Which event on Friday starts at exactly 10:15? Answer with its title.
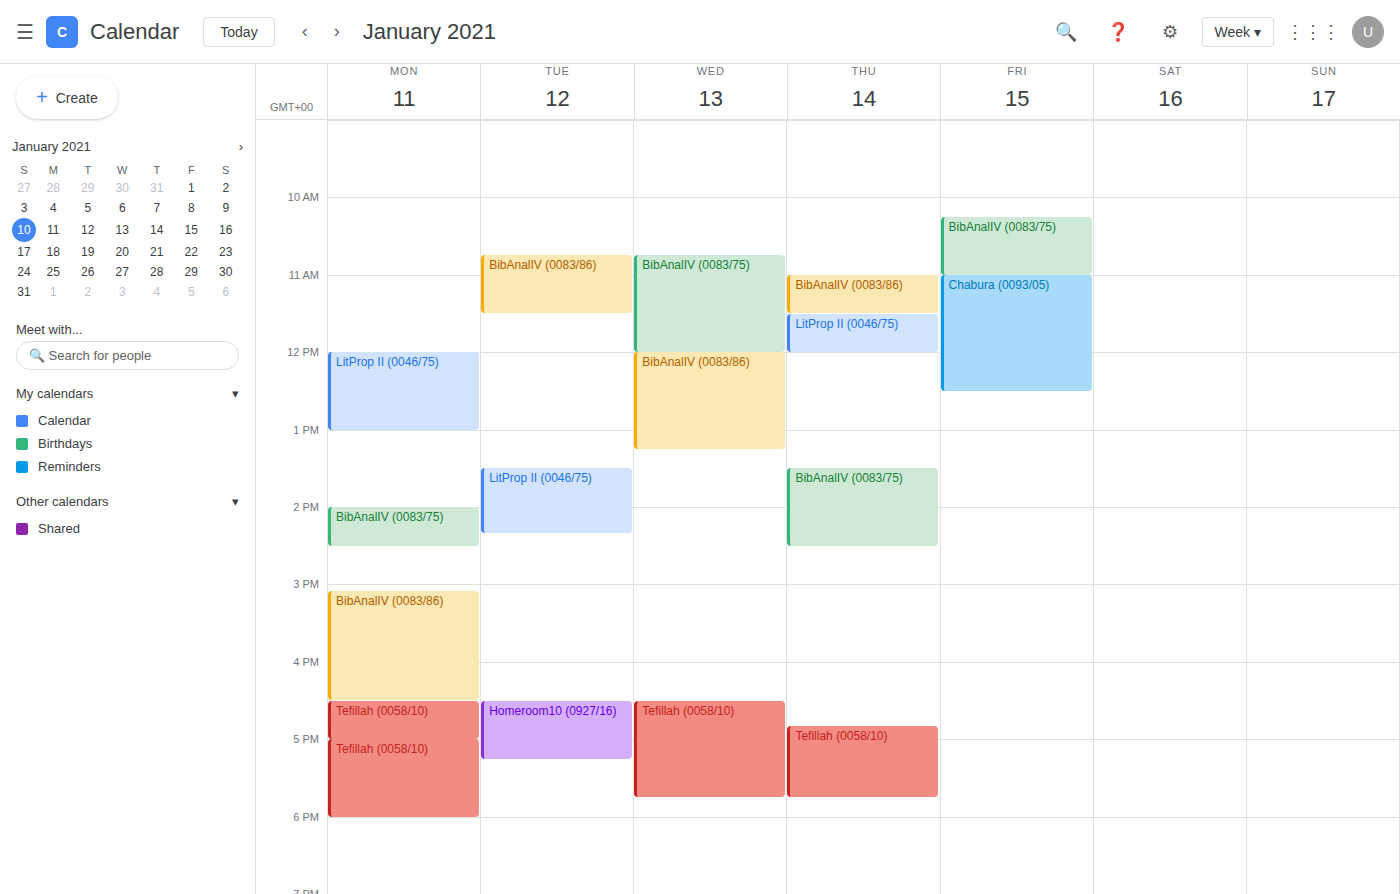
"BibAnalIV (0083/75)"